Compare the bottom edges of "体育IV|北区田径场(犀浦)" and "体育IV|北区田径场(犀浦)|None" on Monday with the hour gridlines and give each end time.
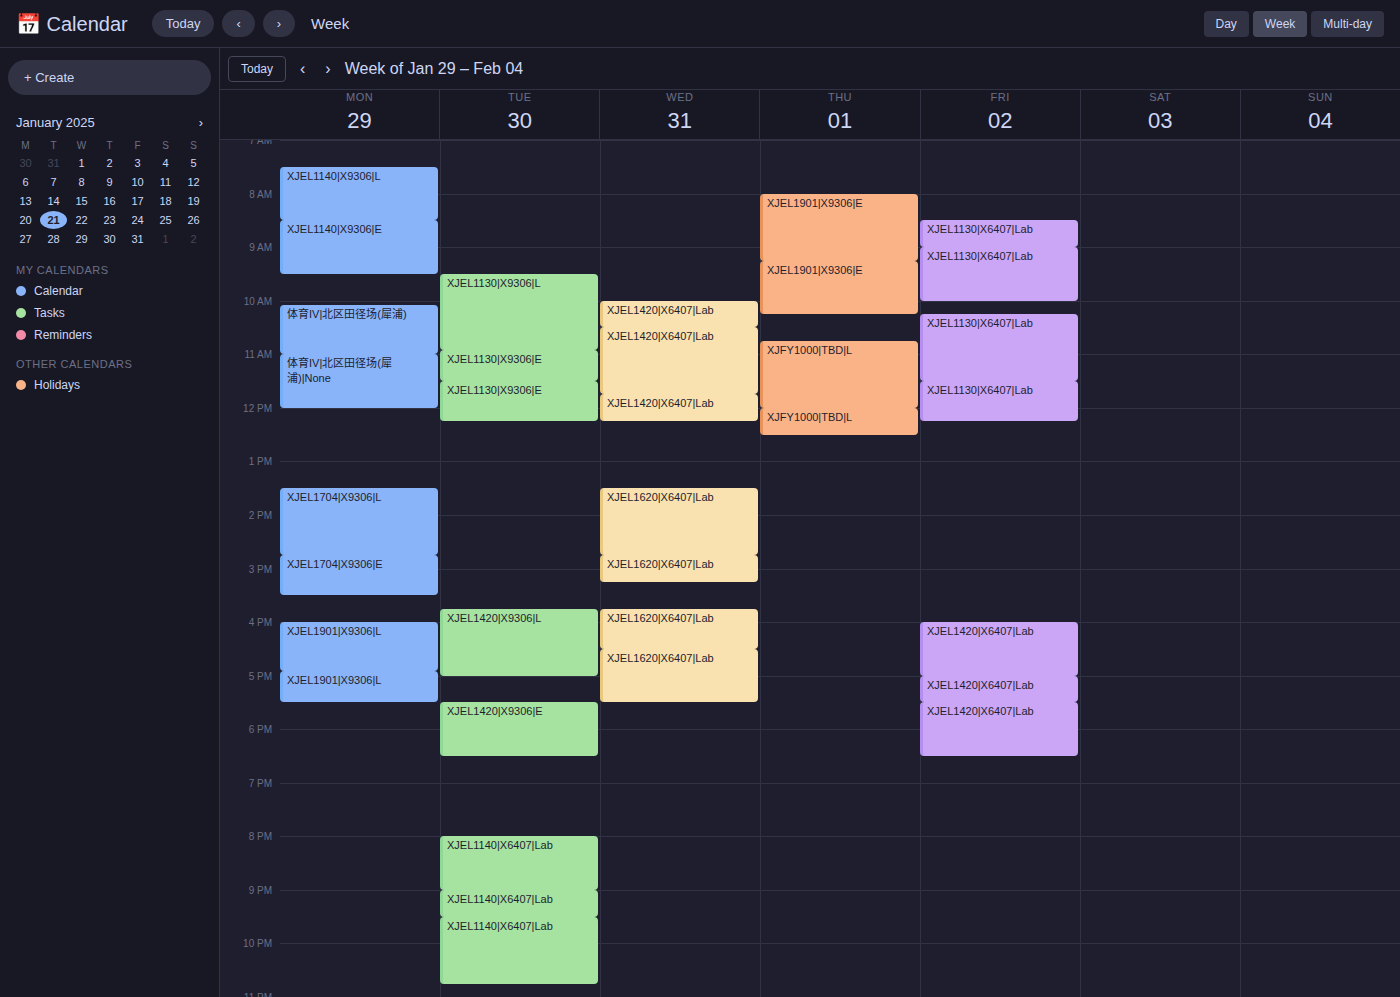
"体育IV|北区田径场(犀浦)": 11:00 AM, exactly on the 11 AM line. "体育IV|北区田径场(犀浦)|None": 12:00 PM, exactly on the 12 PM line.